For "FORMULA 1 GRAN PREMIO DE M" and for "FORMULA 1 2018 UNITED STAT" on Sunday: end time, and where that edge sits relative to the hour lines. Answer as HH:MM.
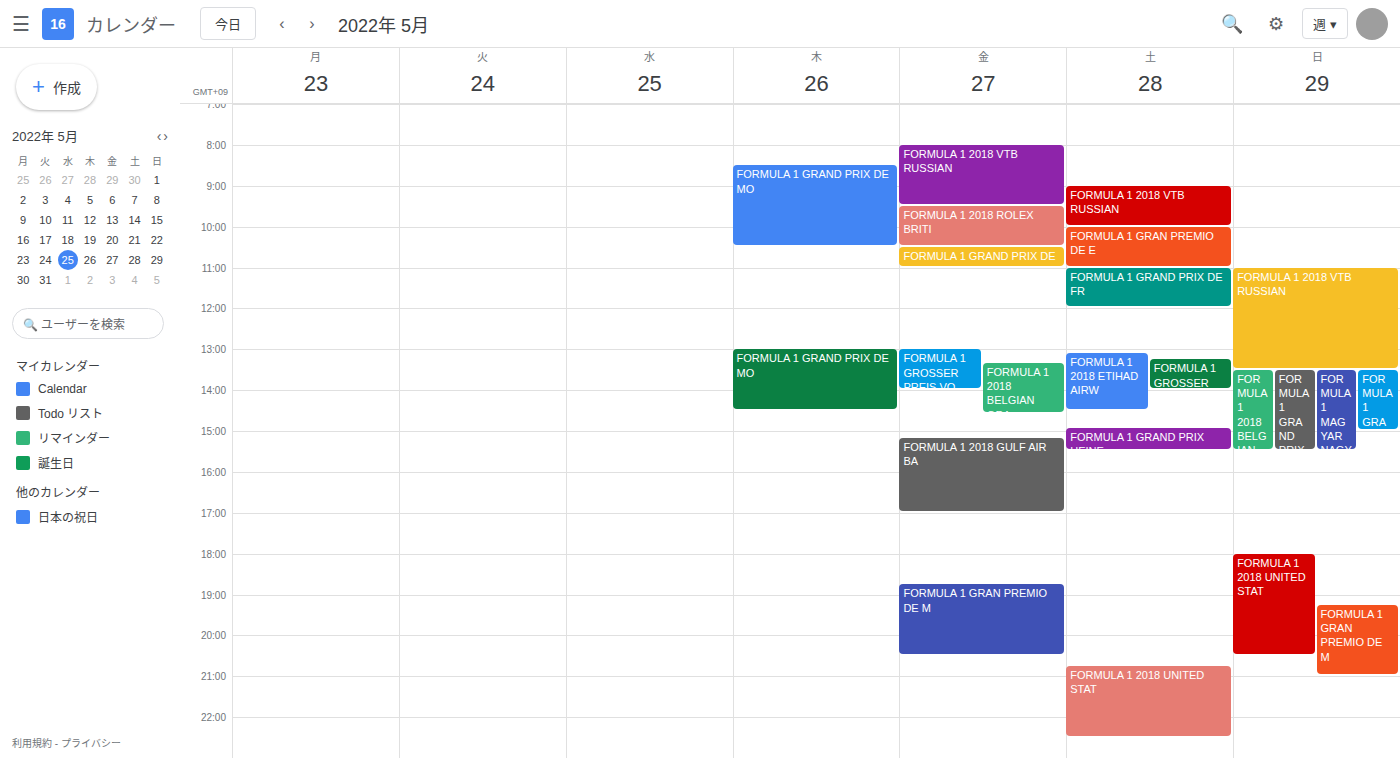
"FORMULA 1 GRAN PREMIO DE M": 21:00, exactly on the 21:00 line. "FORMULA 1 2018 UNITED STAT": 20:30, halfway between the 20:00 and 21:00 lines.